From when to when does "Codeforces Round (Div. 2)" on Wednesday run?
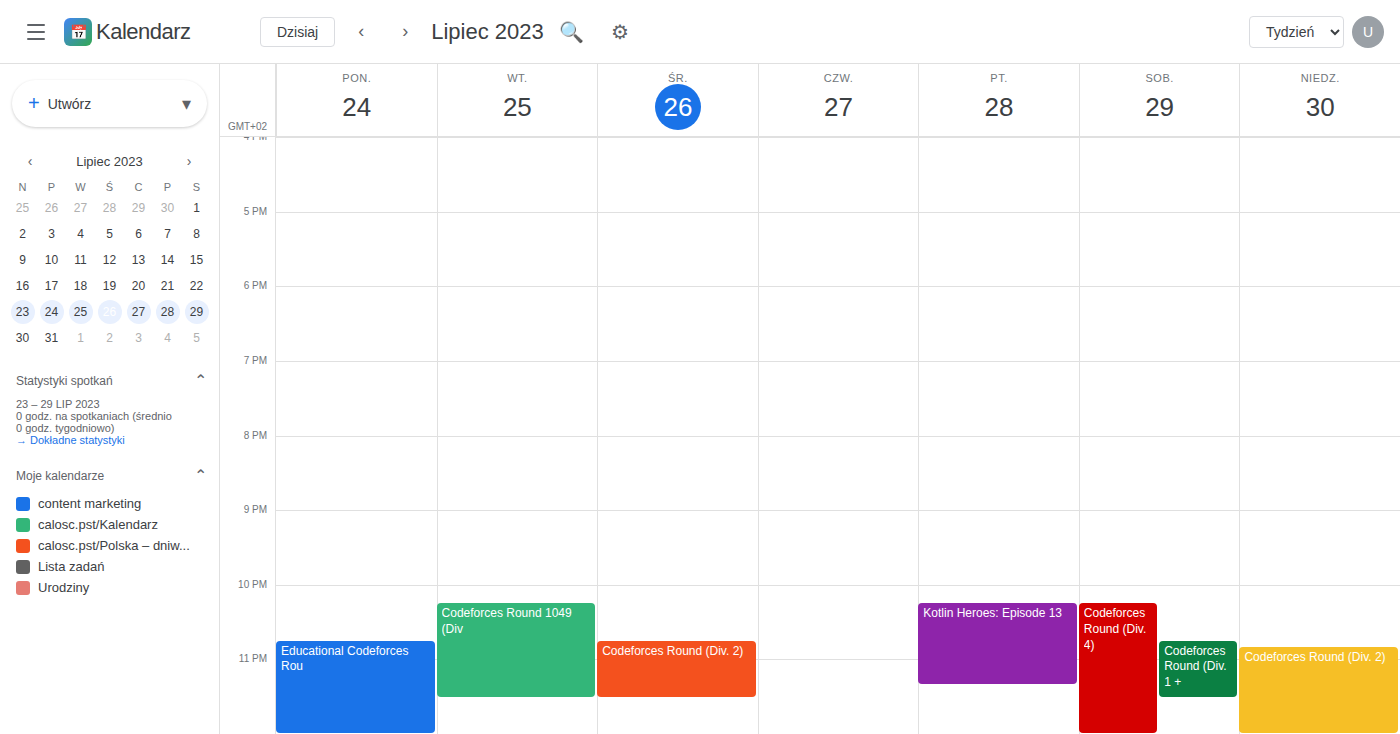
10:45 PM to 11:30 PM